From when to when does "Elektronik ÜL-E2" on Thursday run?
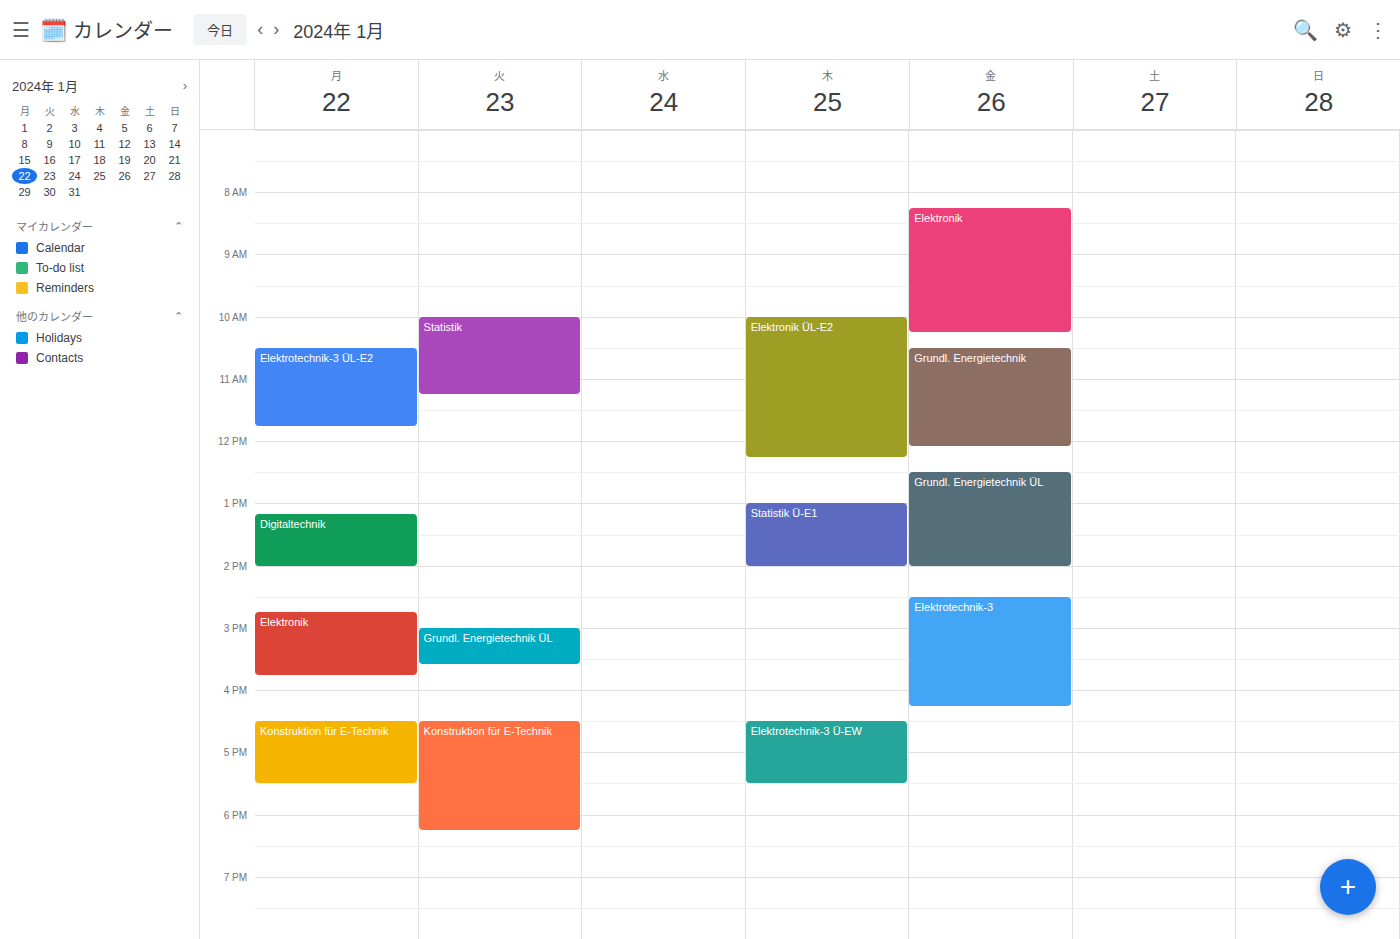
10:00 AM to 12:15 PM